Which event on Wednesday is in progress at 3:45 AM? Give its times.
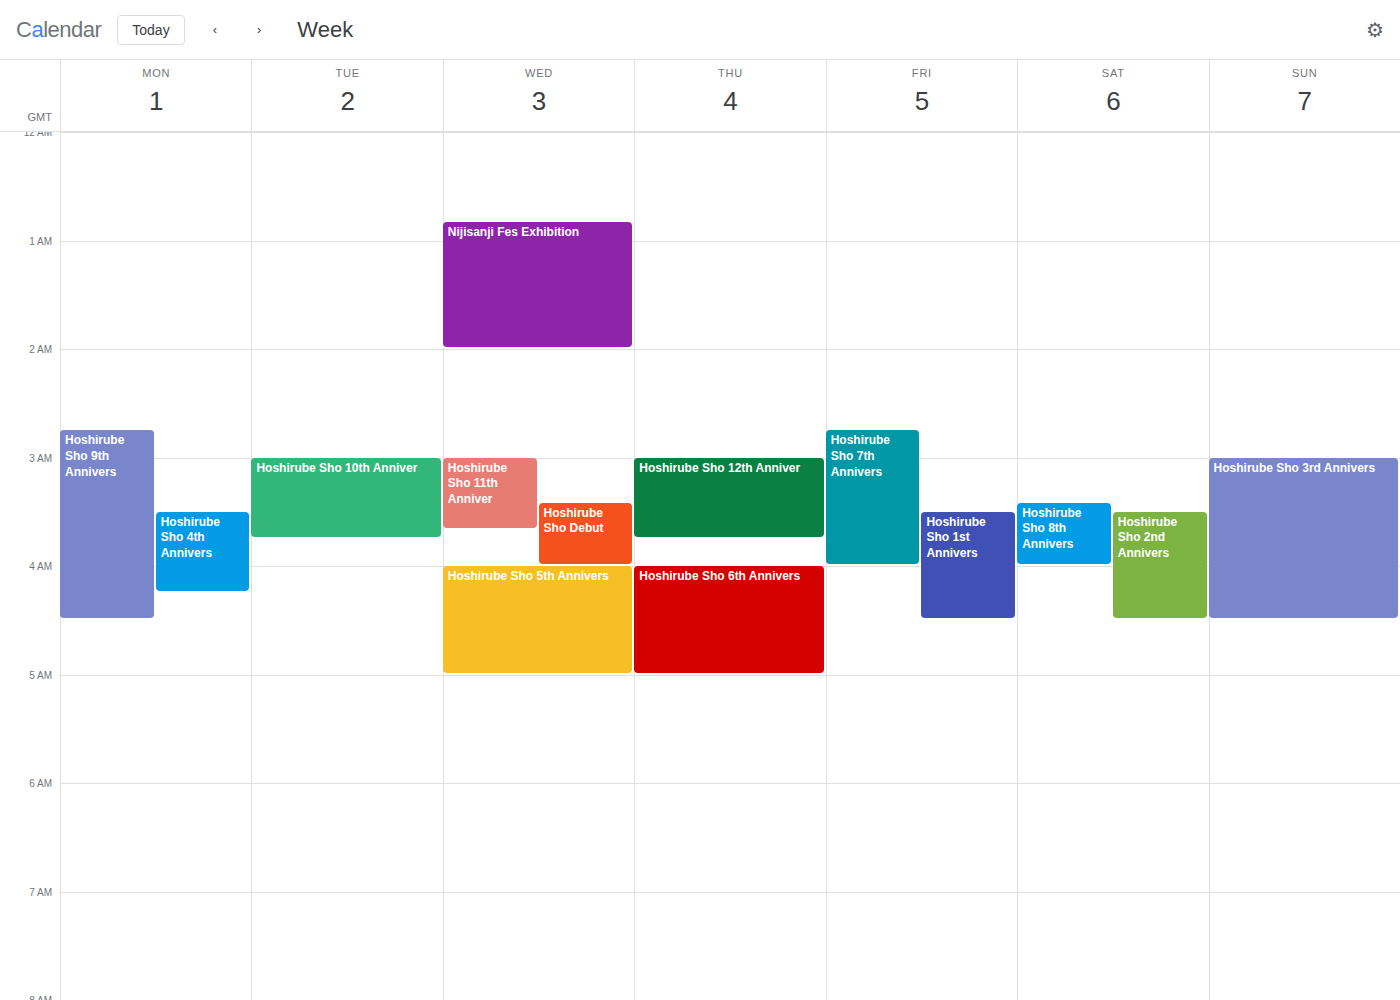
"Hoshirube Sho Debut", 3:25 AM to 4:00 AM